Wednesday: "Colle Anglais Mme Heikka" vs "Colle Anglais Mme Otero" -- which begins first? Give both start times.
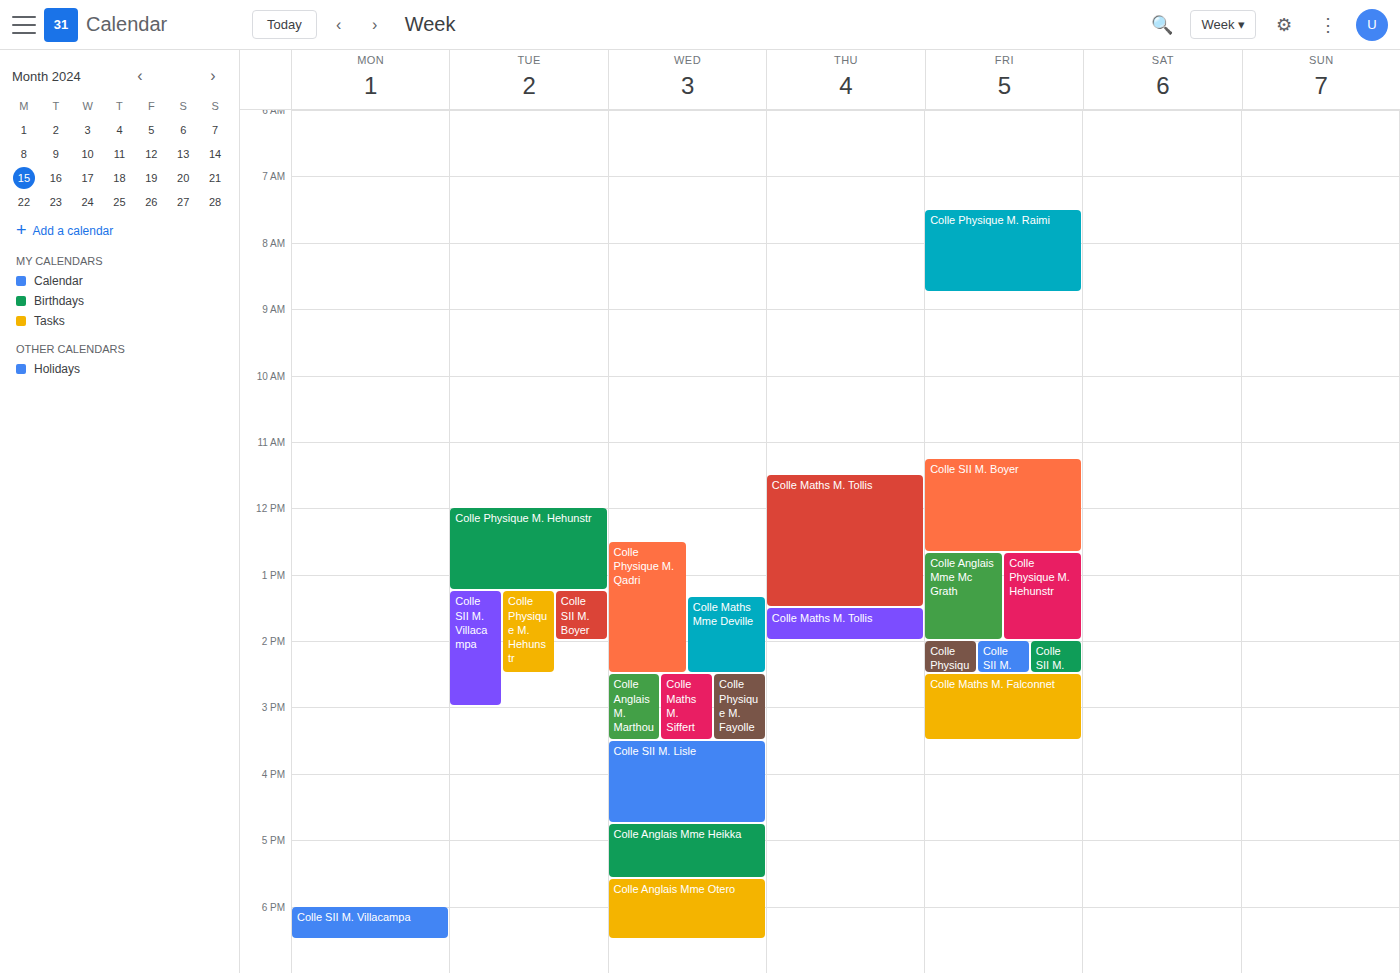
"Colle Anglais Mme Heikka" 16:45; "Colle Anglais Mme Otero" 17:35.